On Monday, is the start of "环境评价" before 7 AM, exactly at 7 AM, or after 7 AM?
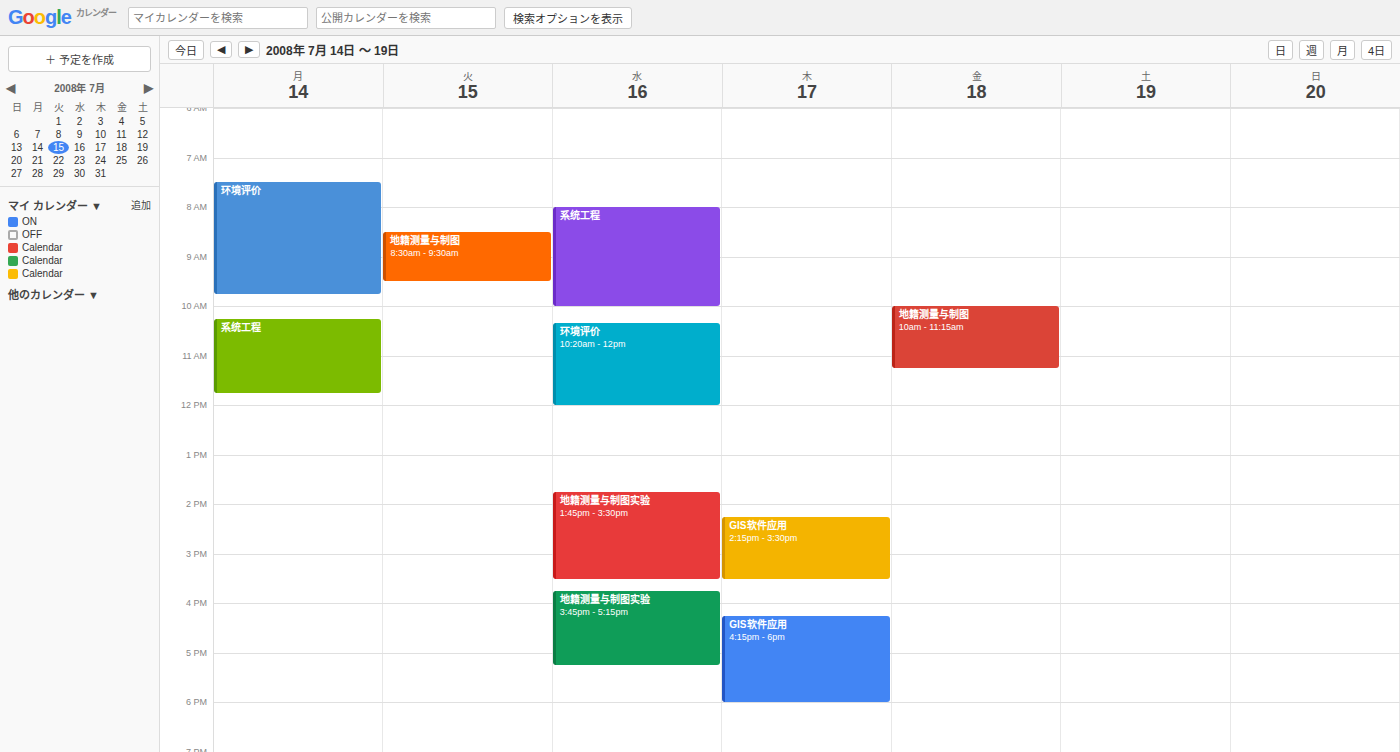
7:30 AM -- after 7 AM, 30 minutes below the 7 AM line.